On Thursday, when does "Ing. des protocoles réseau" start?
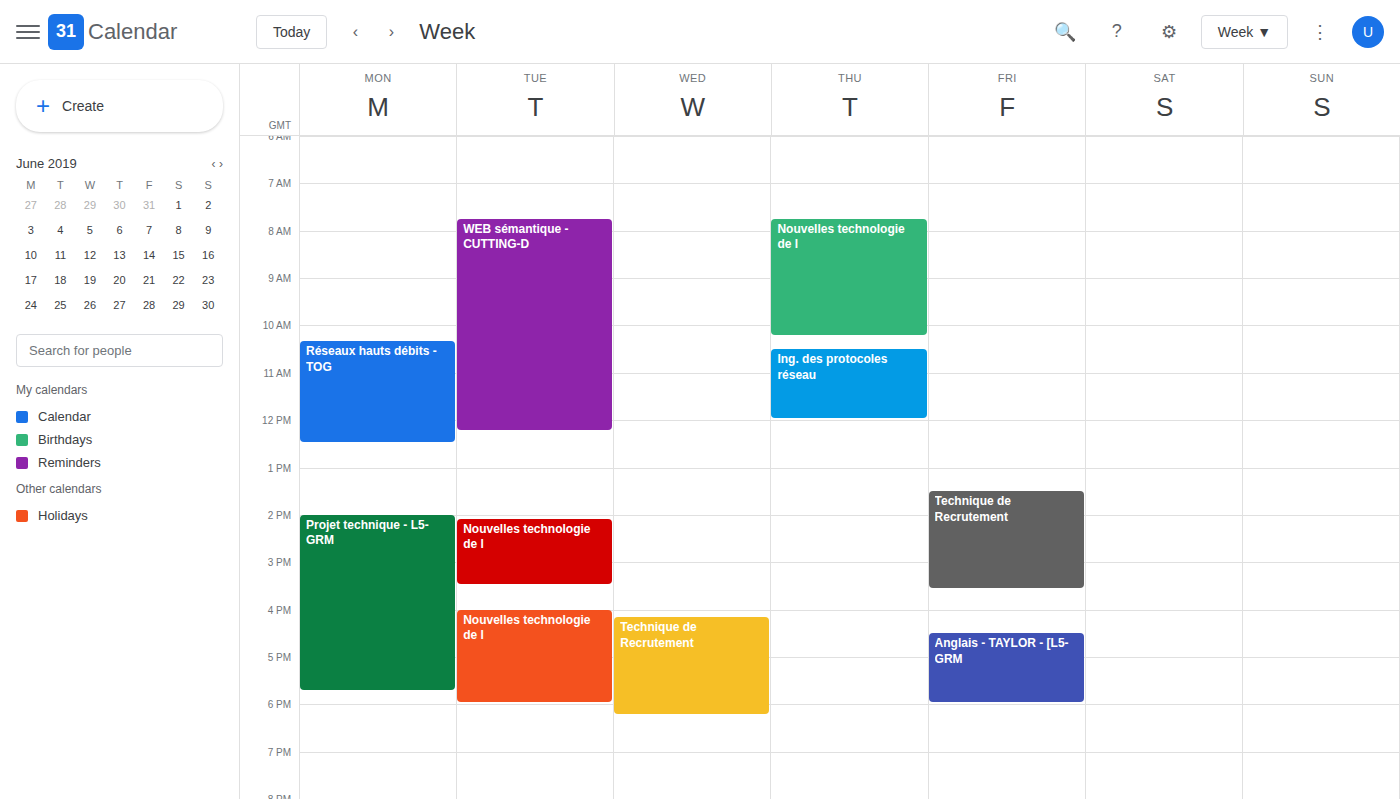
10:30 AM